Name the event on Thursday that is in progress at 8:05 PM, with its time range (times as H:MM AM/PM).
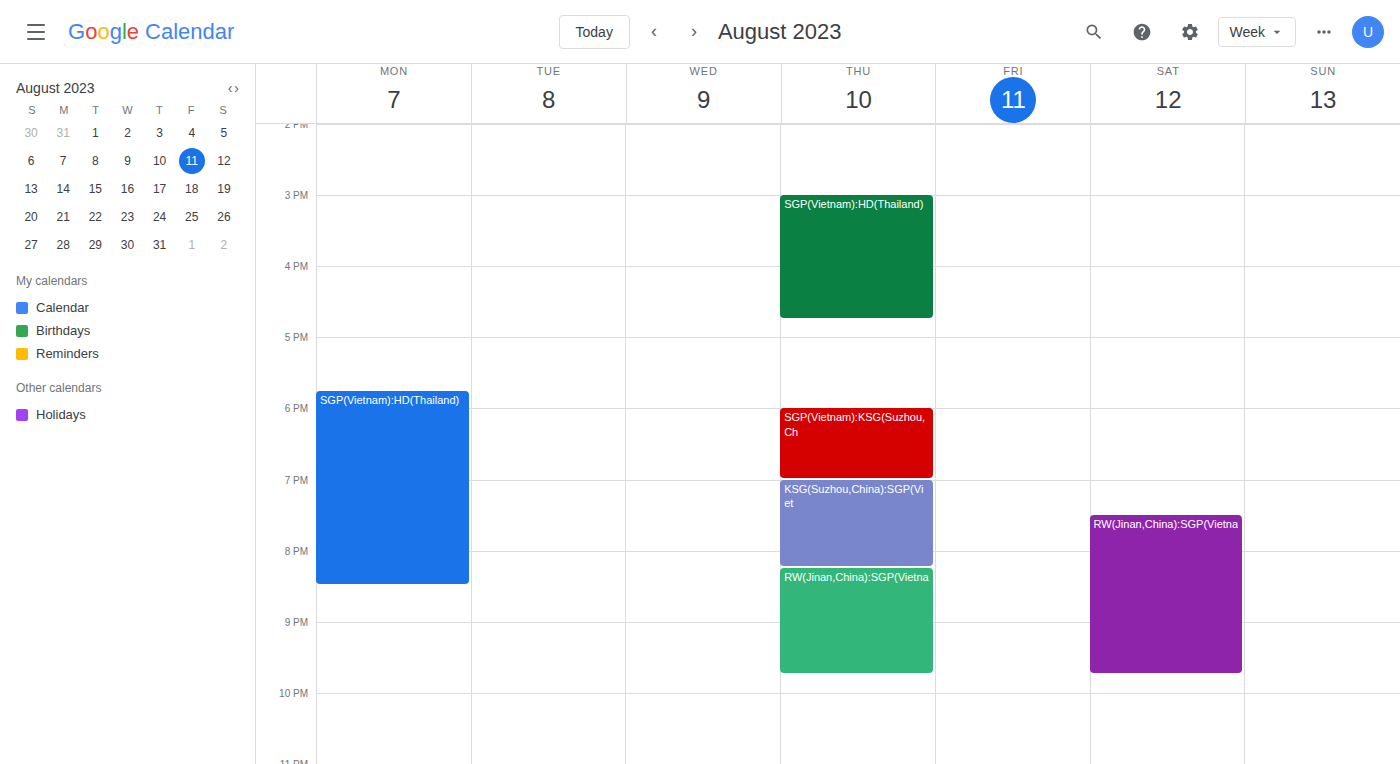
"KSG(Suzhou,China):SGP(Viet", 7:00 PM to 8:15 PM